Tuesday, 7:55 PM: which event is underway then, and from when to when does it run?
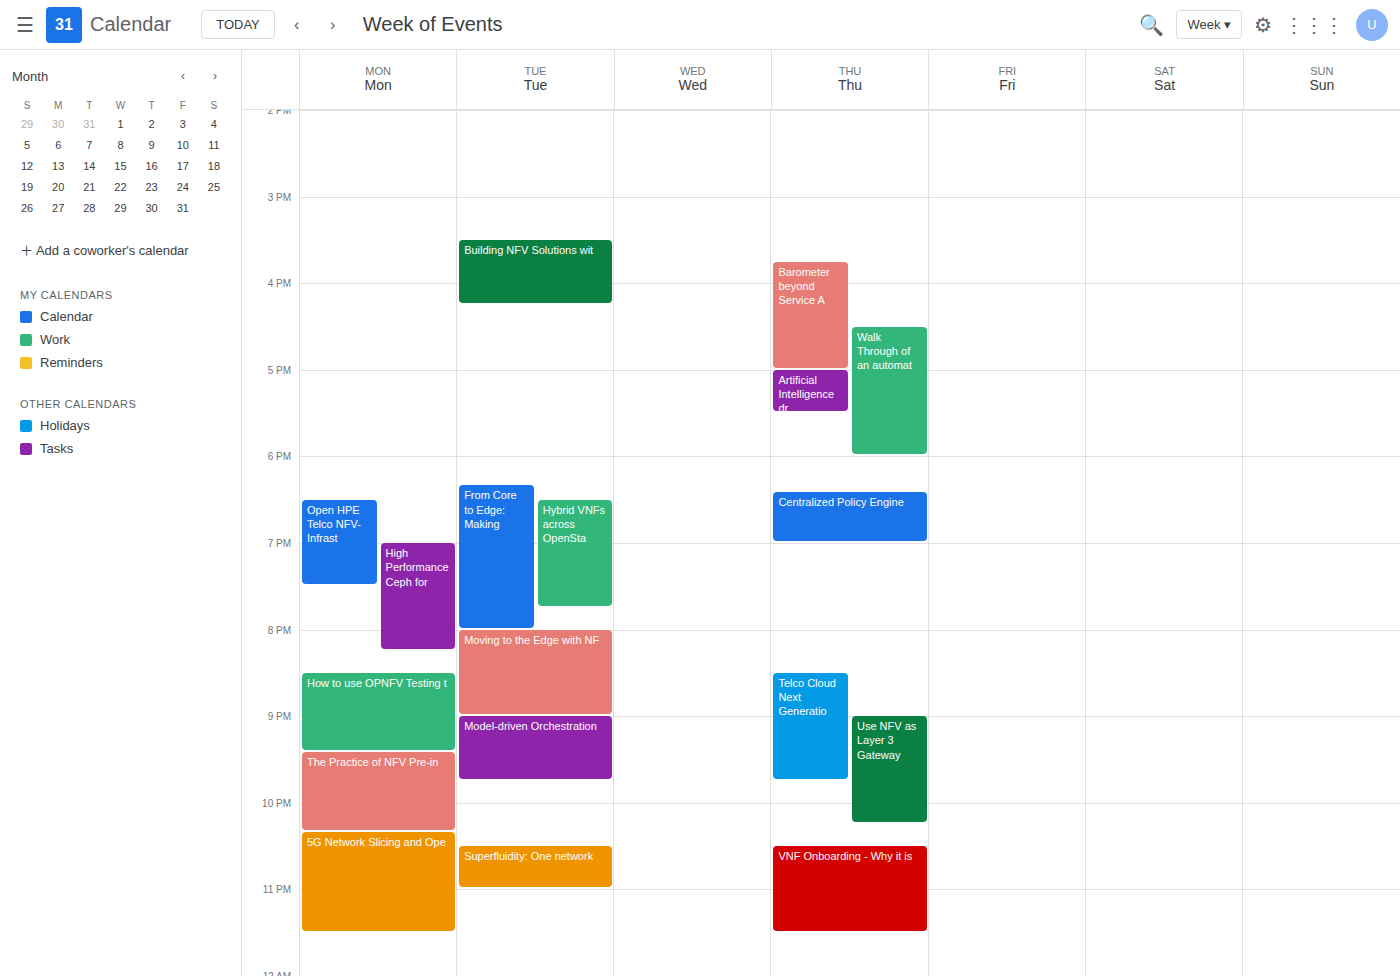
"From Core to Edge: Making", 6:20 PM to 8:00 PM